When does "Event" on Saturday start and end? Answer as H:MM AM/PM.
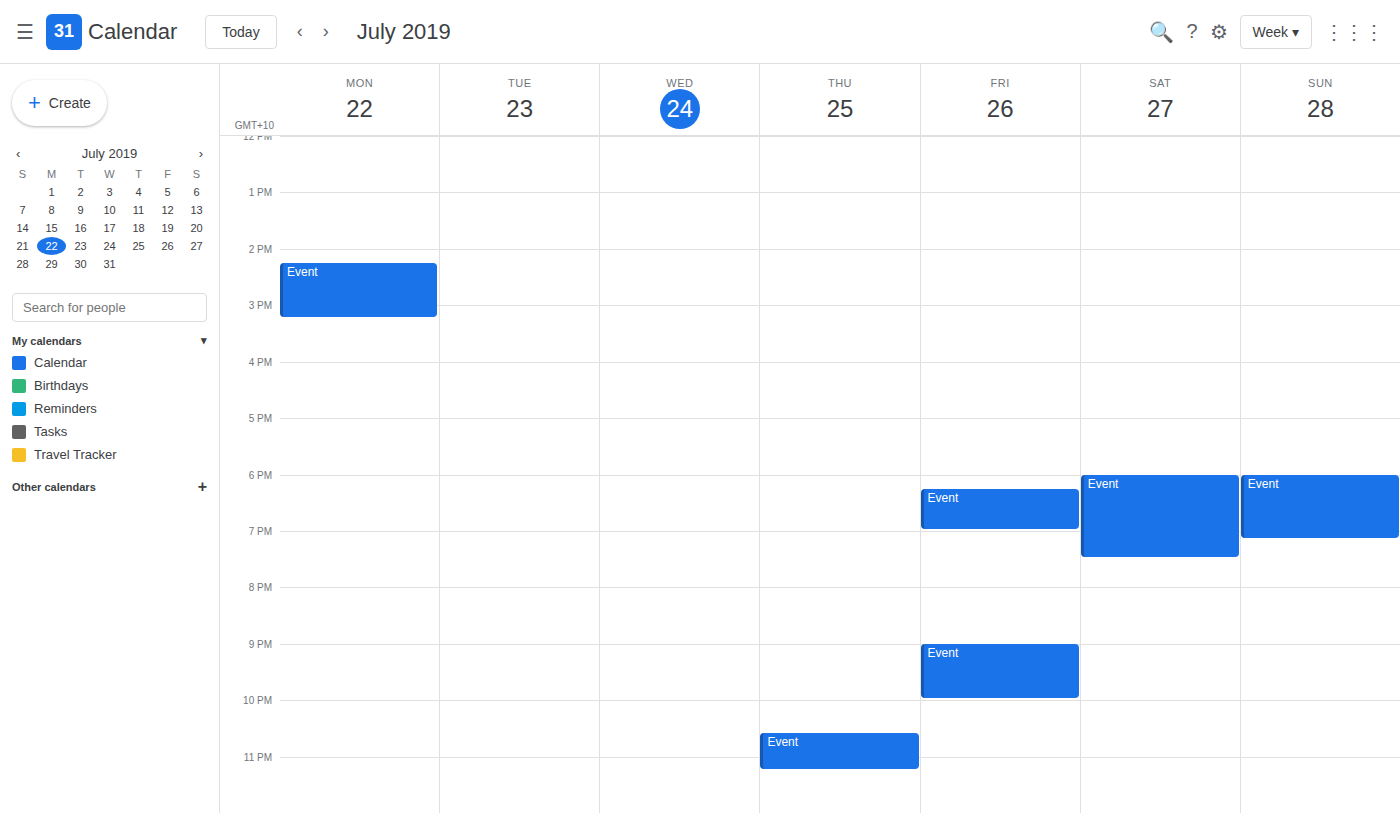
6:00 PM to 7:30 PM